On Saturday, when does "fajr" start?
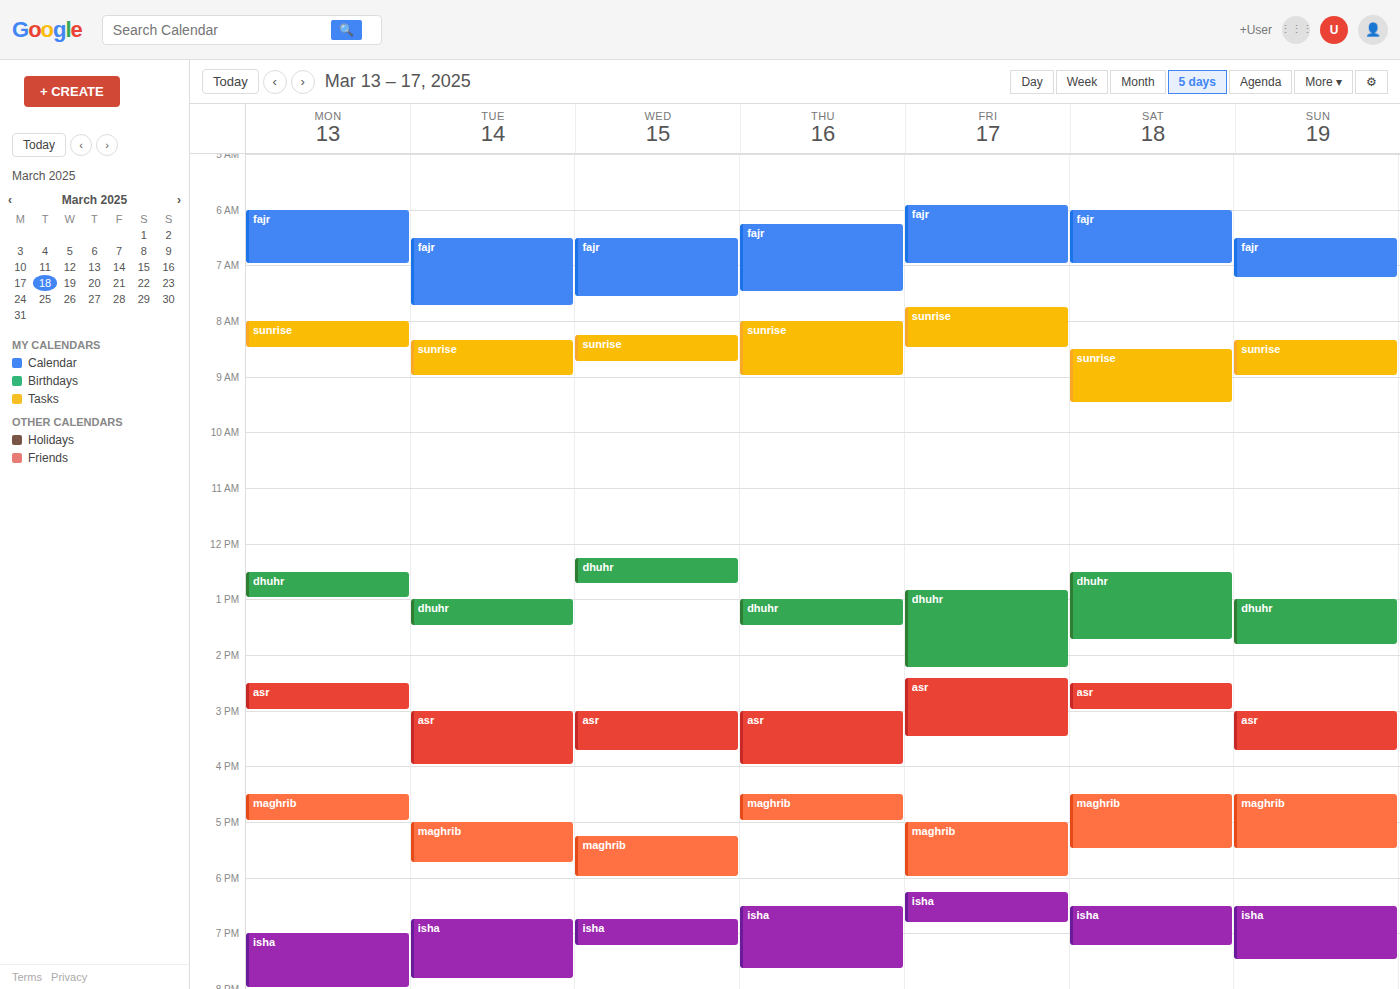
6:00 AM